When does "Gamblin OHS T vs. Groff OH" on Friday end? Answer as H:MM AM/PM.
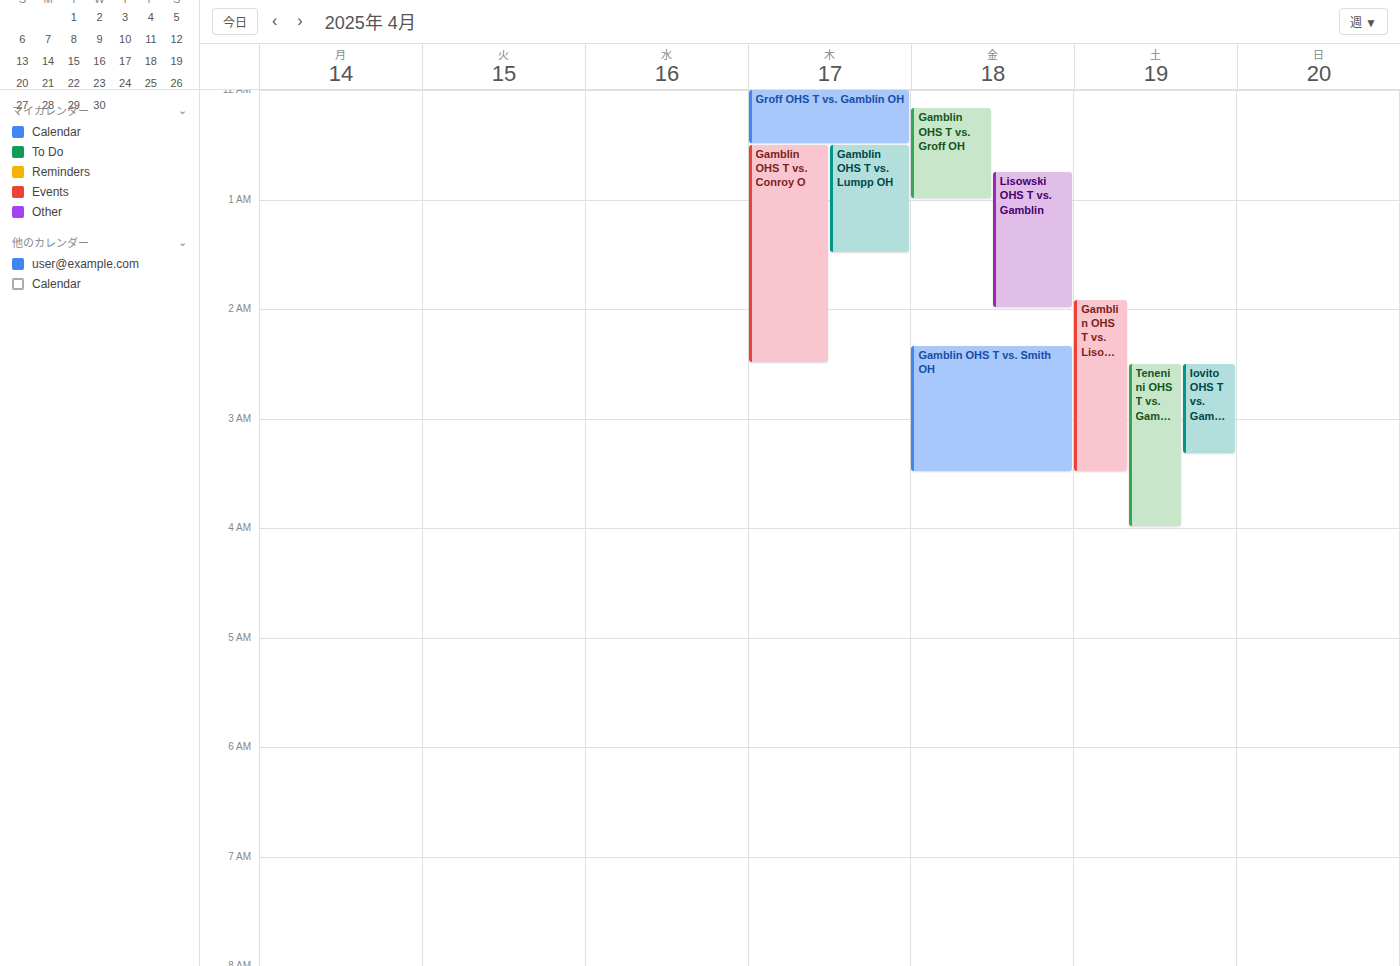
1:00 AM